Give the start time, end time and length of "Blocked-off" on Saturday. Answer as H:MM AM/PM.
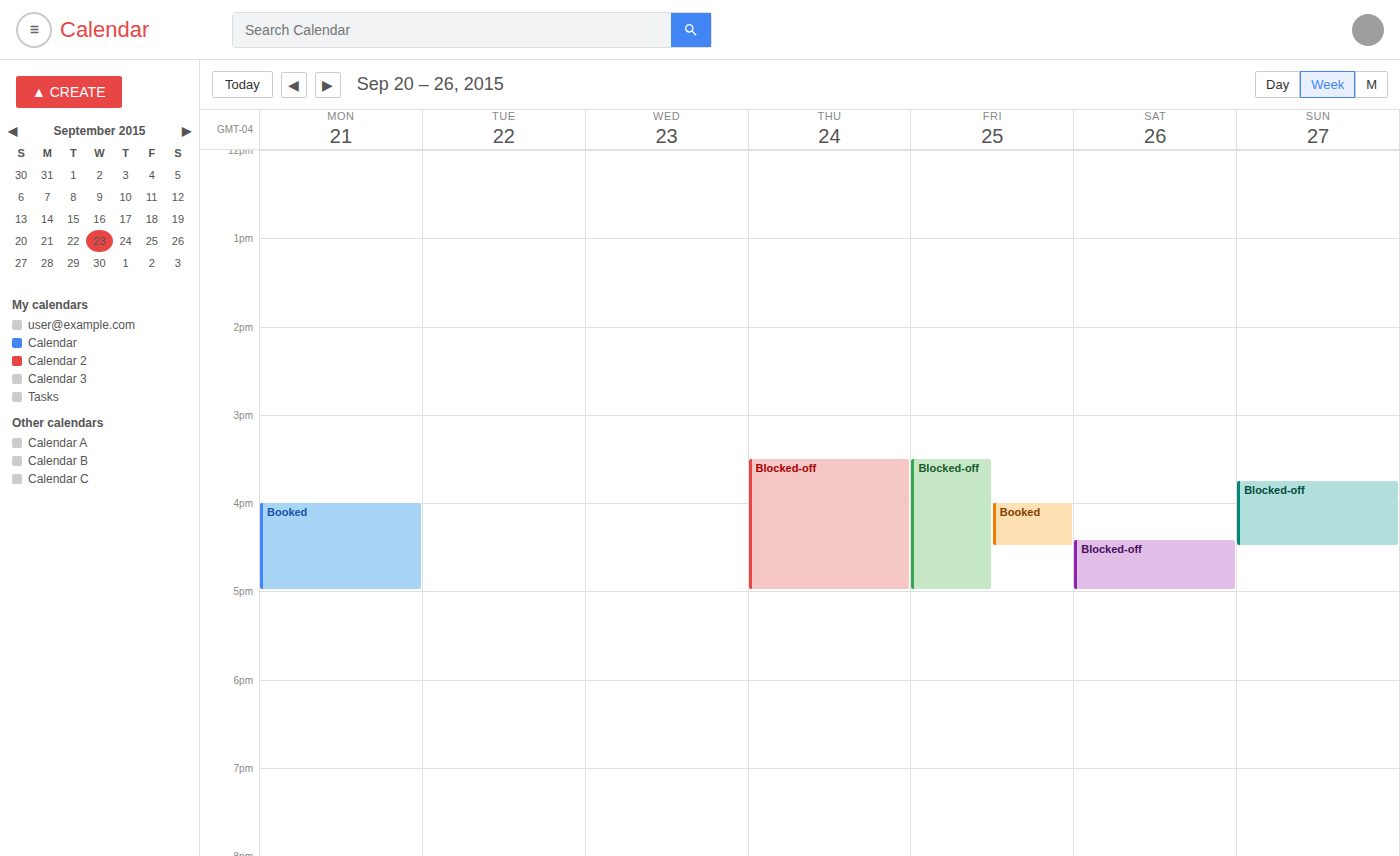
4:25 PM to 5:00 PM, 35 minutes